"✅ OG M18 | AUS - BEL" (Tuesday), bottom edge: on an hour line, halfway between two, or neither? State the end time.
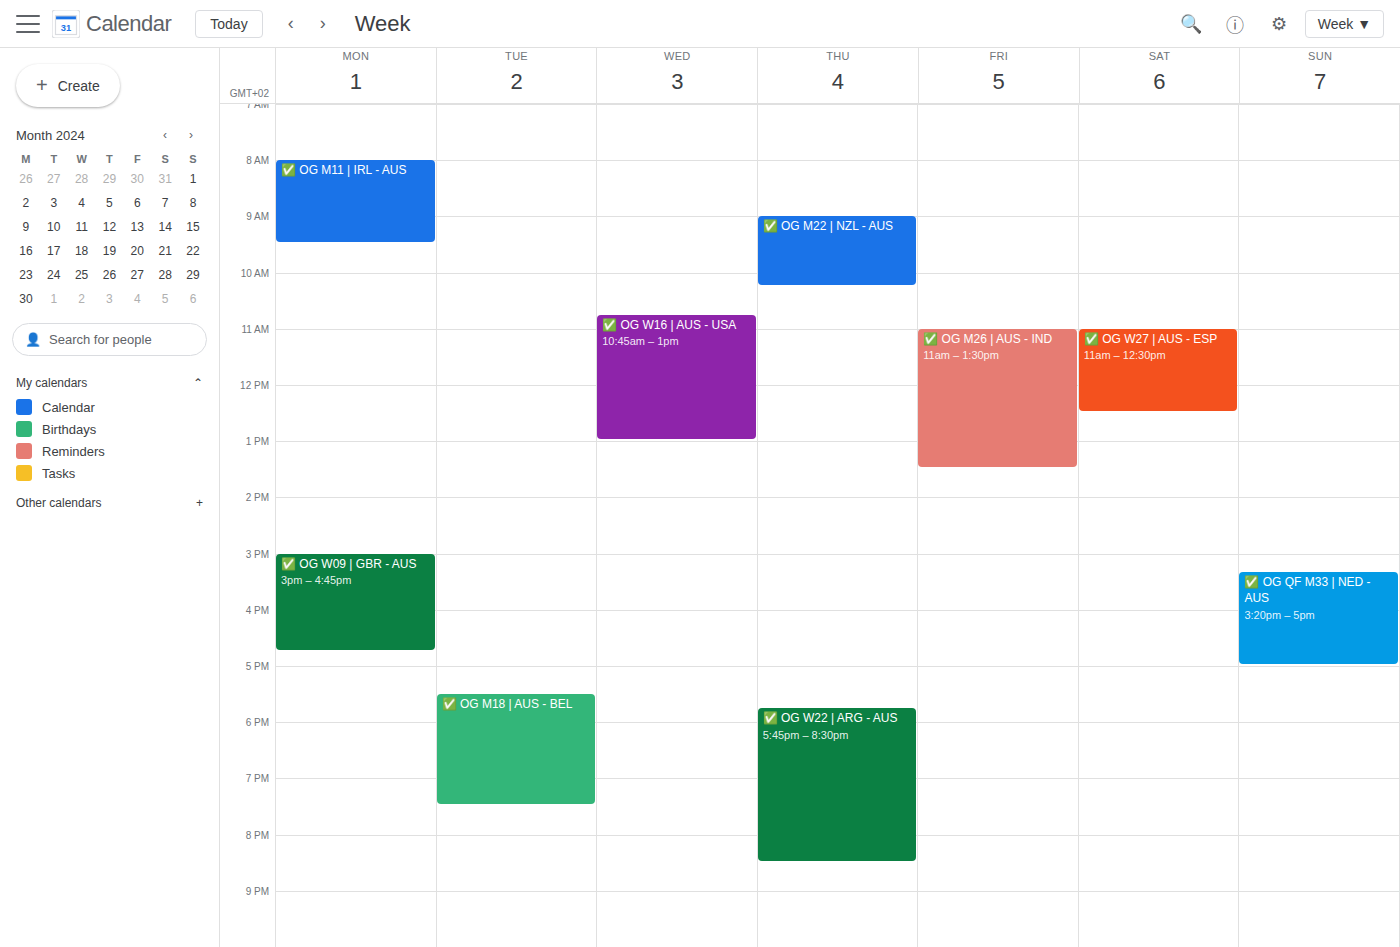
7:30 PM -- halfway between the 7 PM and 8 PM lines.